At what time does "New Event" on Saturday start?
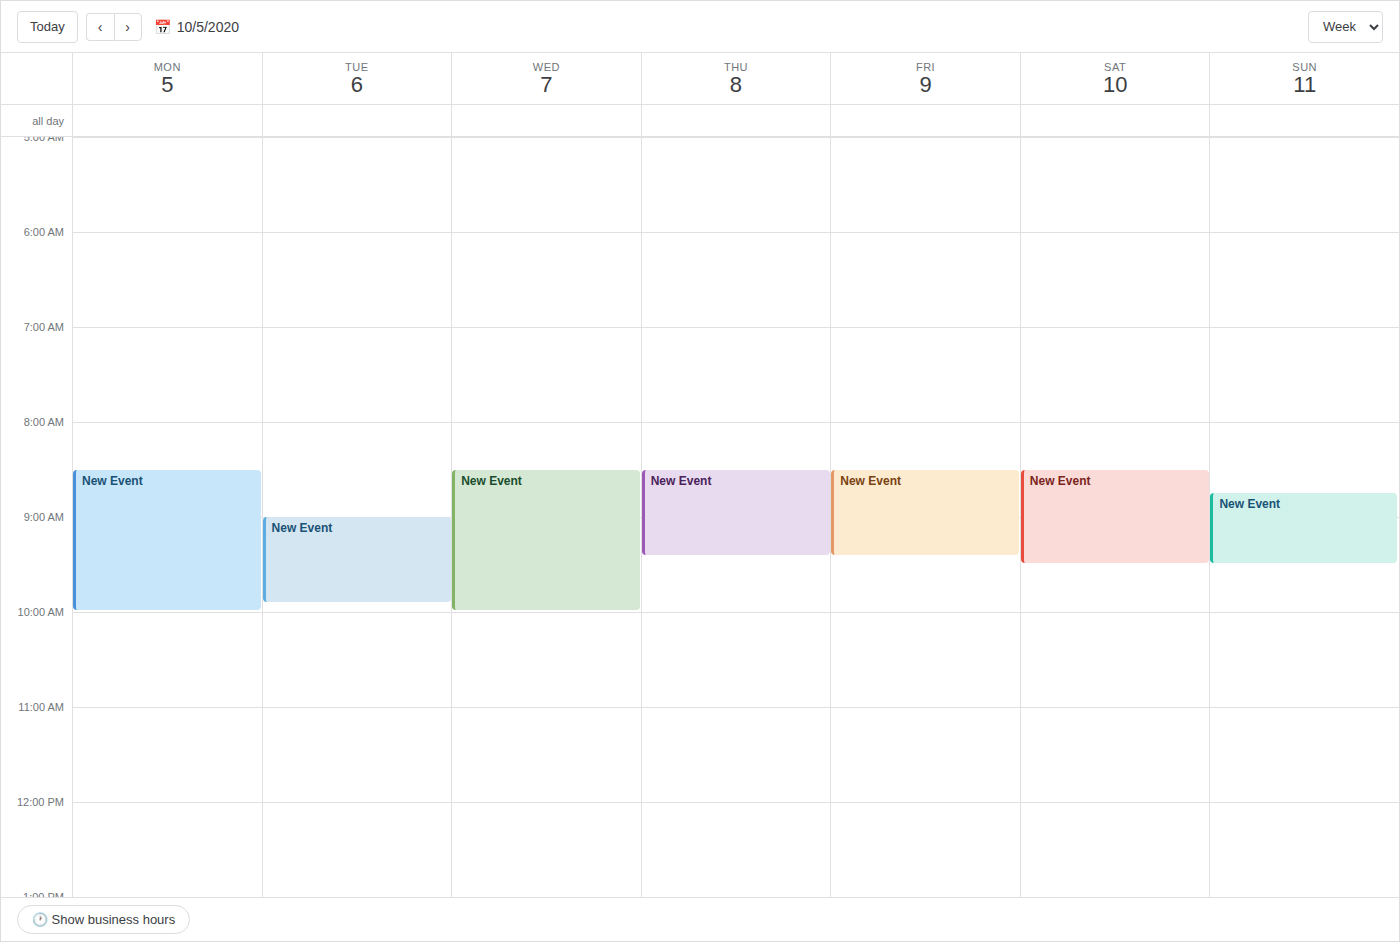
8:30 AM